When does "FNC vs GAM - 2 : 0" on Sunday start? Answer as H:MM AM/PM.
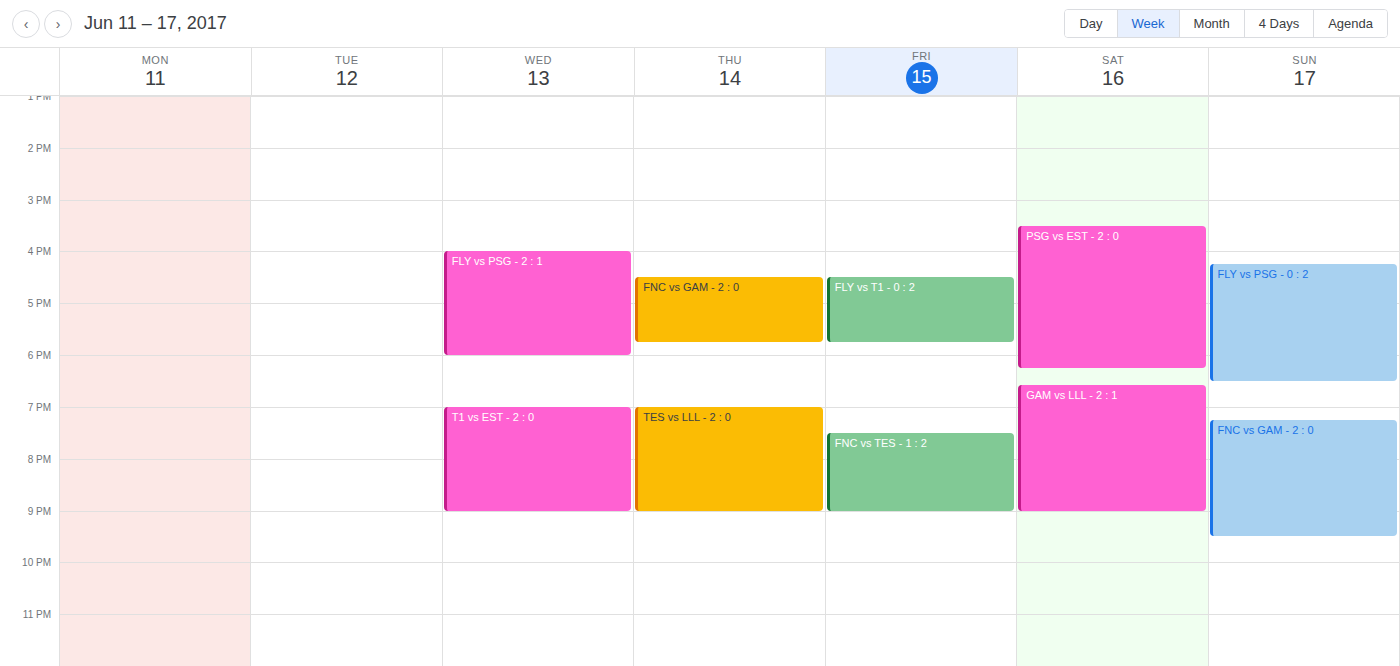
7:15 PM